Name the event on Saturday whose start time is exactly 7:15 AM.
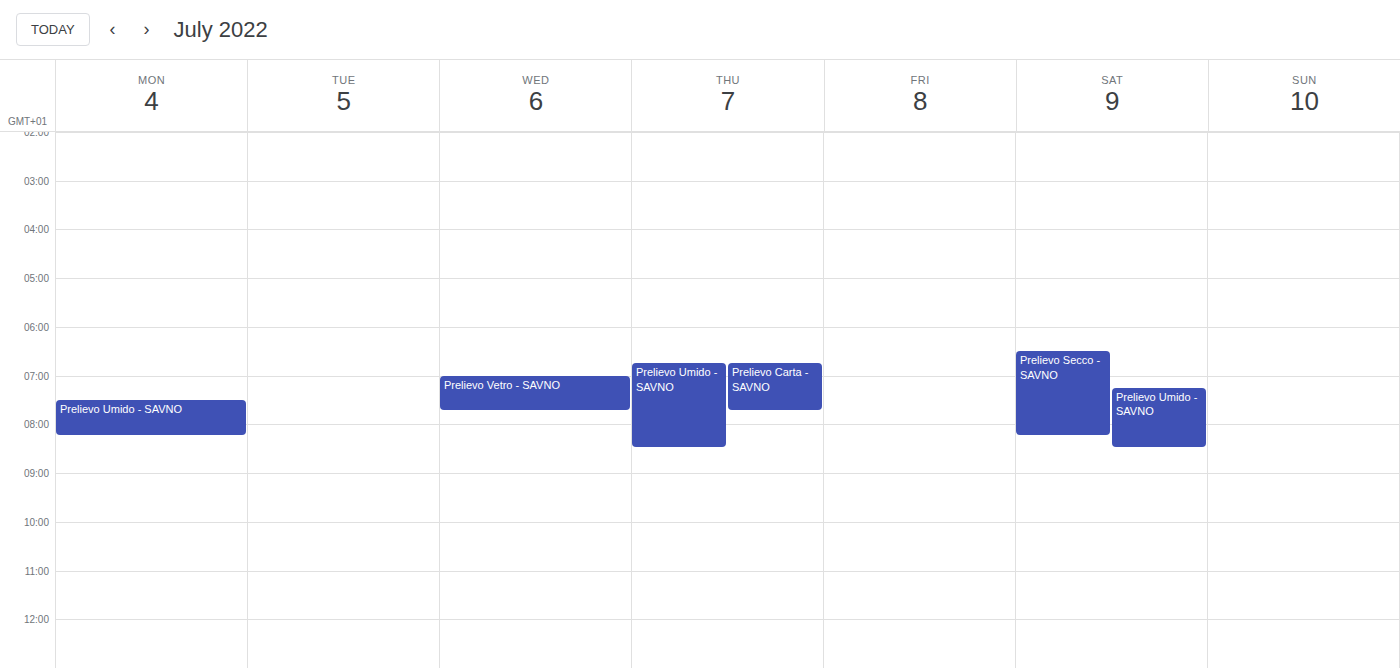
"Prelievo Umido - SAVNO"